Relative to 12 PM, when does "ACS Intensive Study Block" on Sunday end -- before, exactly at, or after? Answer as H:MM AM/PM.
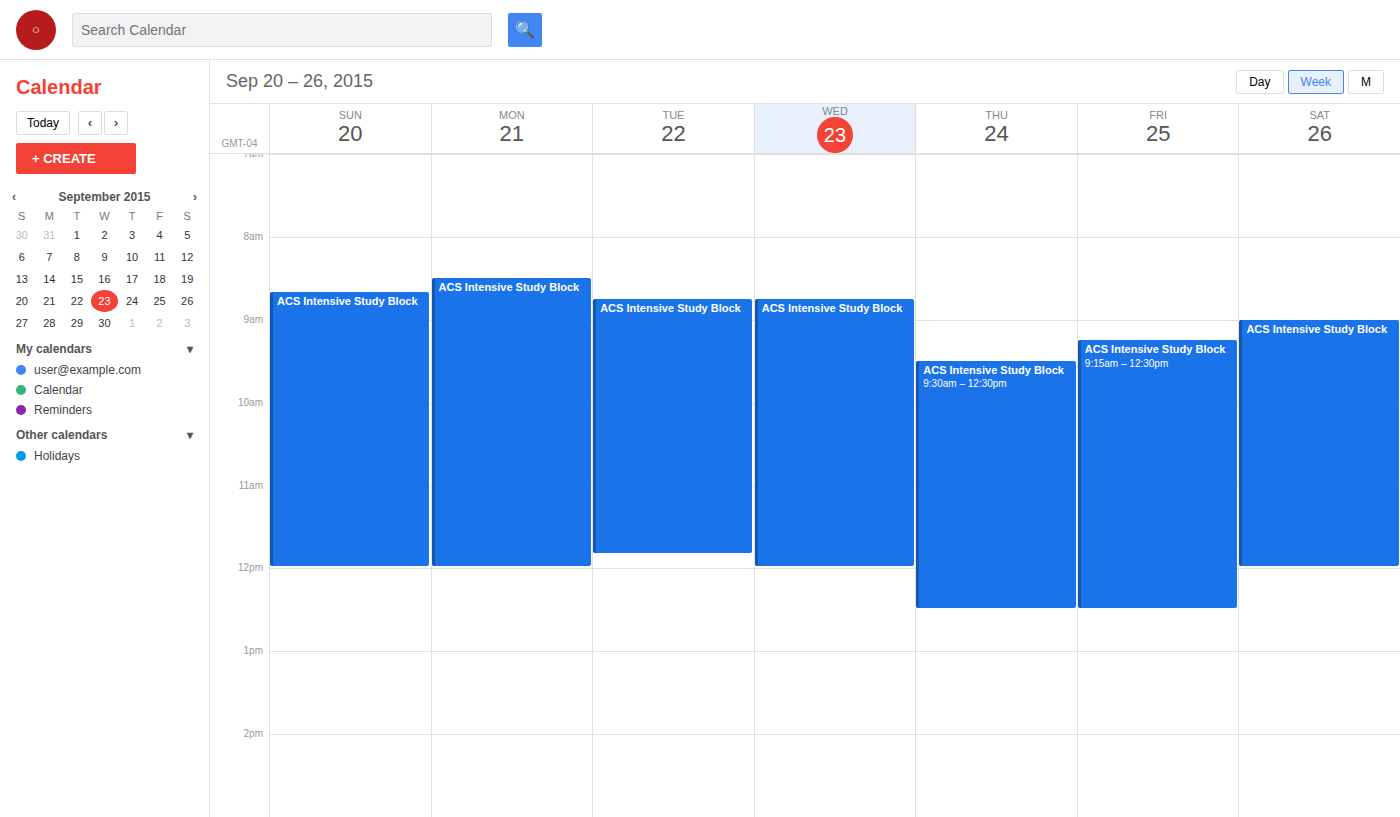
12:00 PM -- exactly at 12 PM, on the 12 PM line.